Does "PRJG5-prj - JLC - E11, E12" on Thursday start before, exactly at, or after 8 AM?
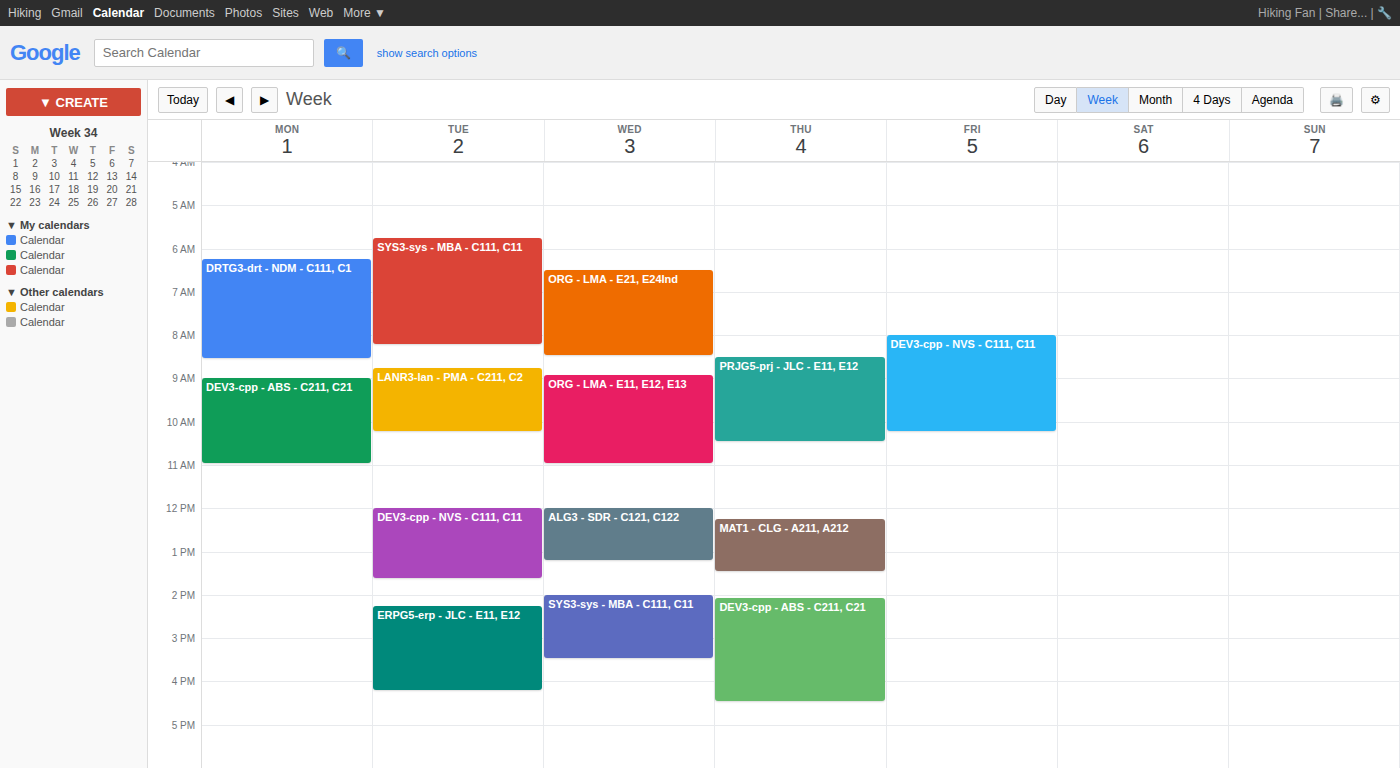
8:30 AM -- after 8 AM, 30 minutes below the 8 AM line.